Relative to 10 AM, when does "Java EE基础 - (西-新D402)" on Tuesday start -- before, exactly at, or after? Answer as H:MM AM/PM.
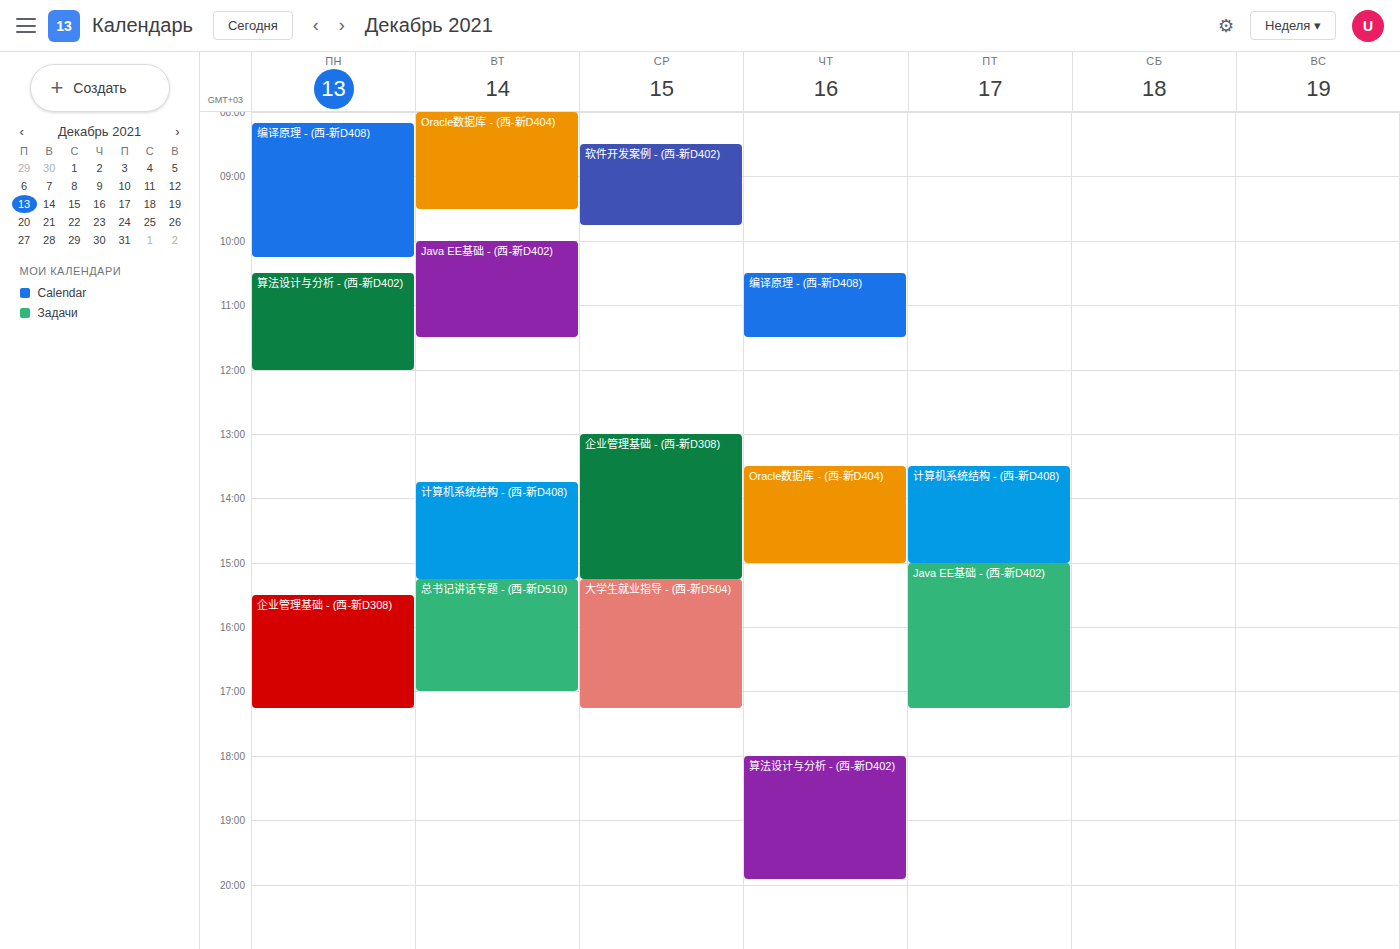
10:00 AM -- exactly at 10 AM, on the 10 AM line.